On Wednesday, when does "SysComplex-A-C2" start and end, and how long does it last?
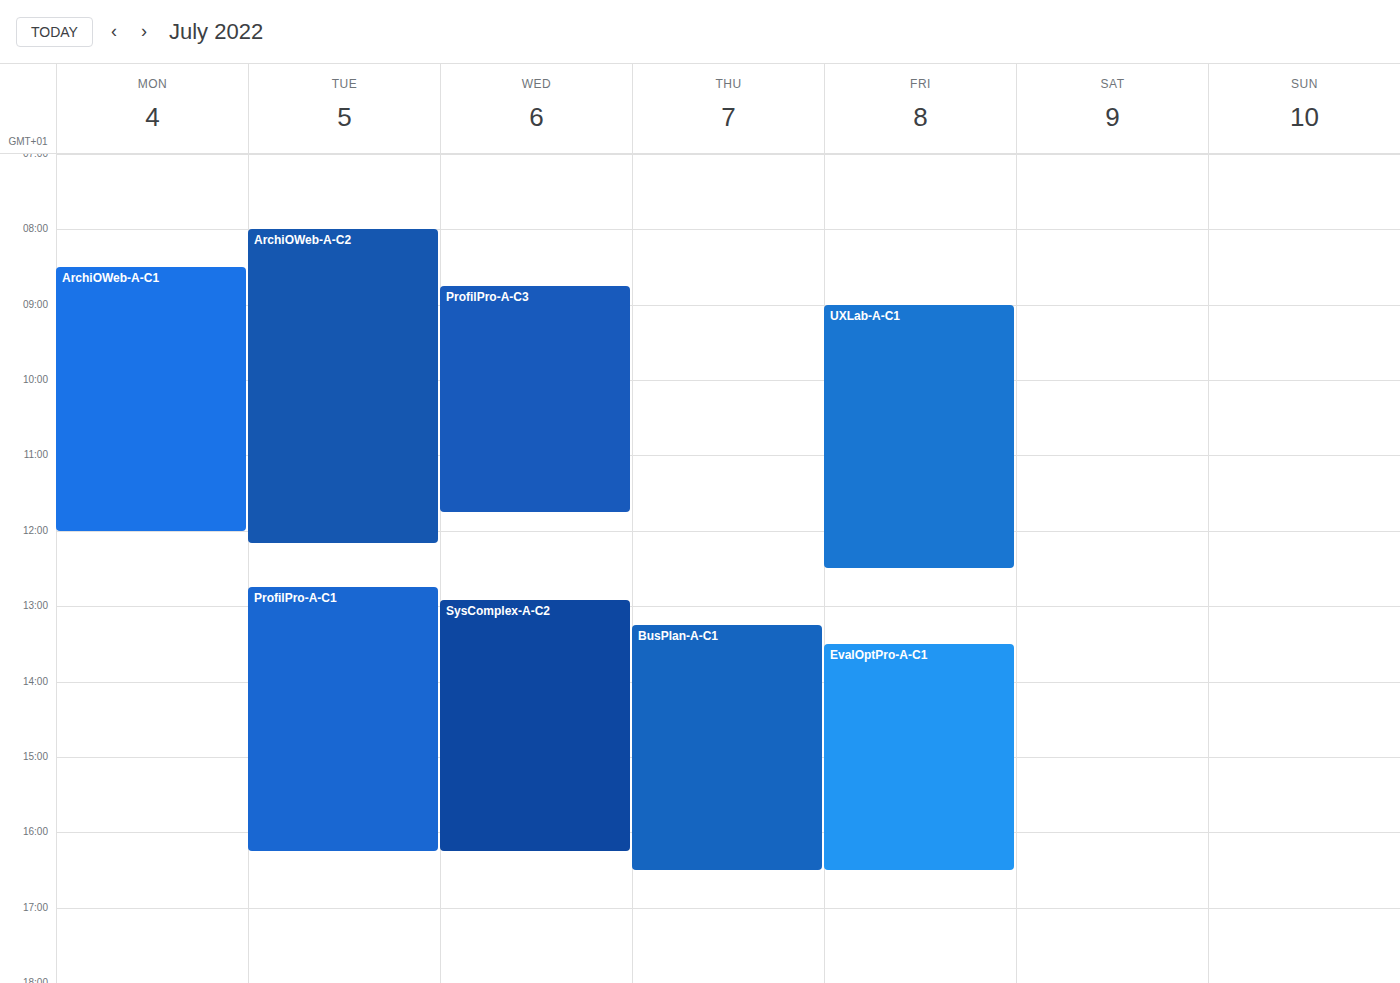
12:55 PM to 4:15 PM, 3 hours 20 minutes